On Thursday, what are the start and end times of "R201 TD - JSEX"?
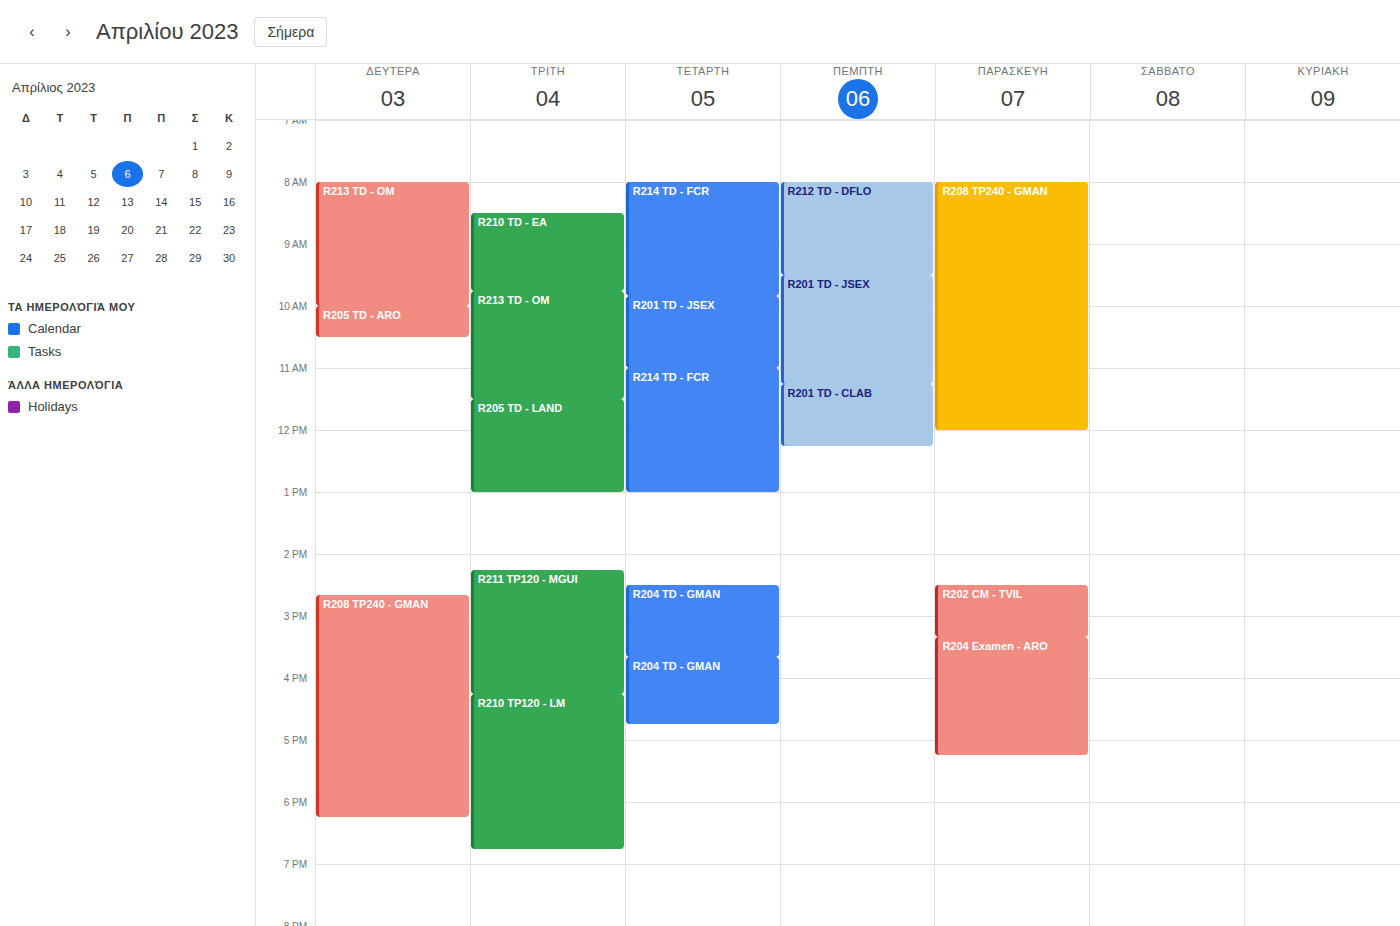
9:30 AM to 11:15 AM